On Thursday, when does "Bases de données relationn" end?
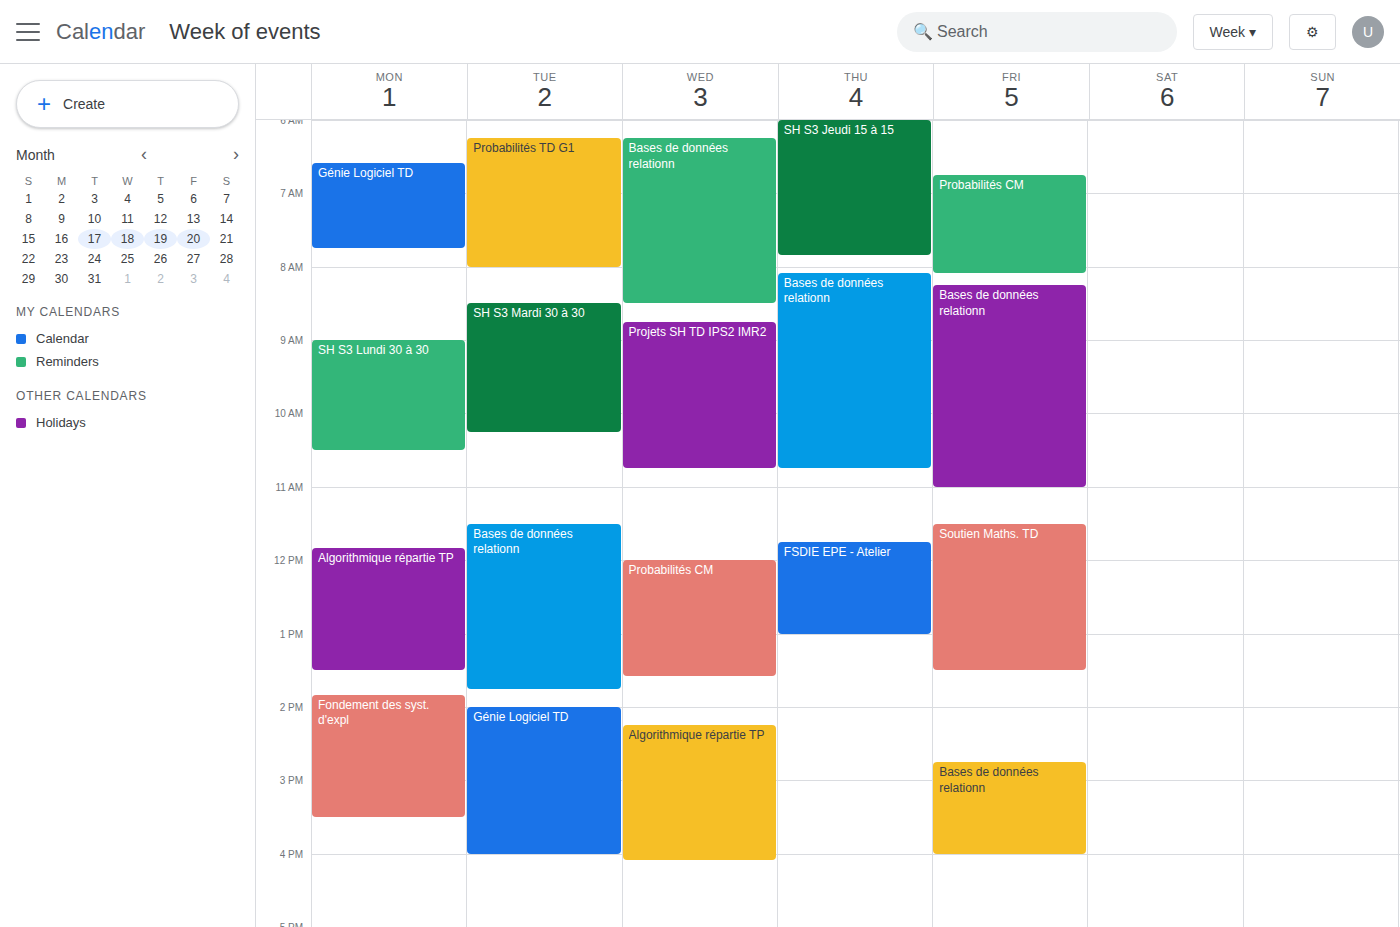
10:45 AM